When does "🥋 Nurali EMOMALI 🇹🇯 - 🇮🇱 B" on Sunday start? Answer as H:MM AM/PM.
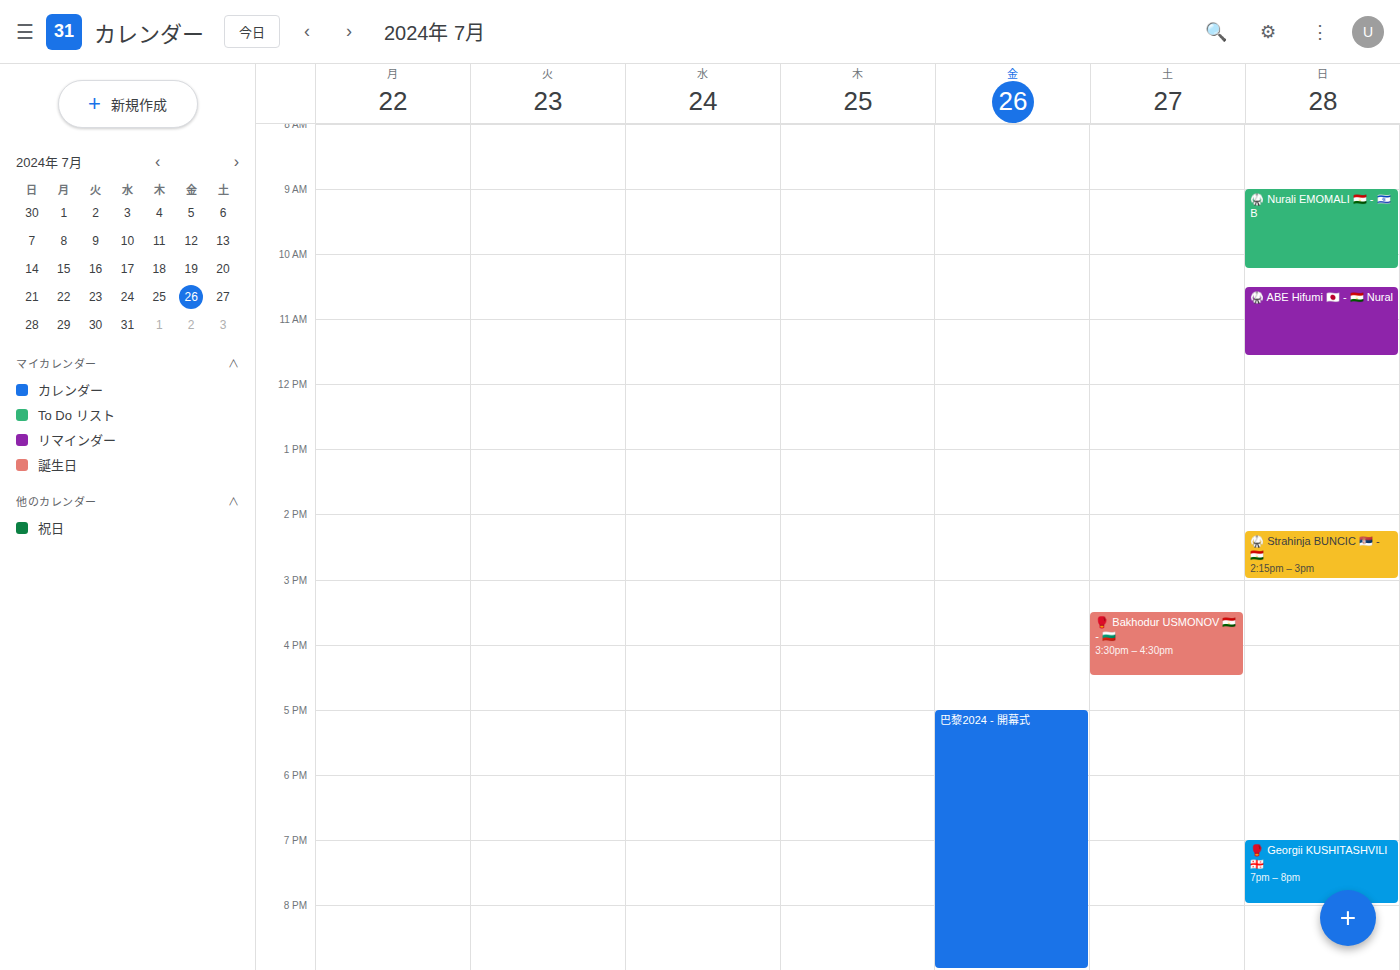
9:00 AM